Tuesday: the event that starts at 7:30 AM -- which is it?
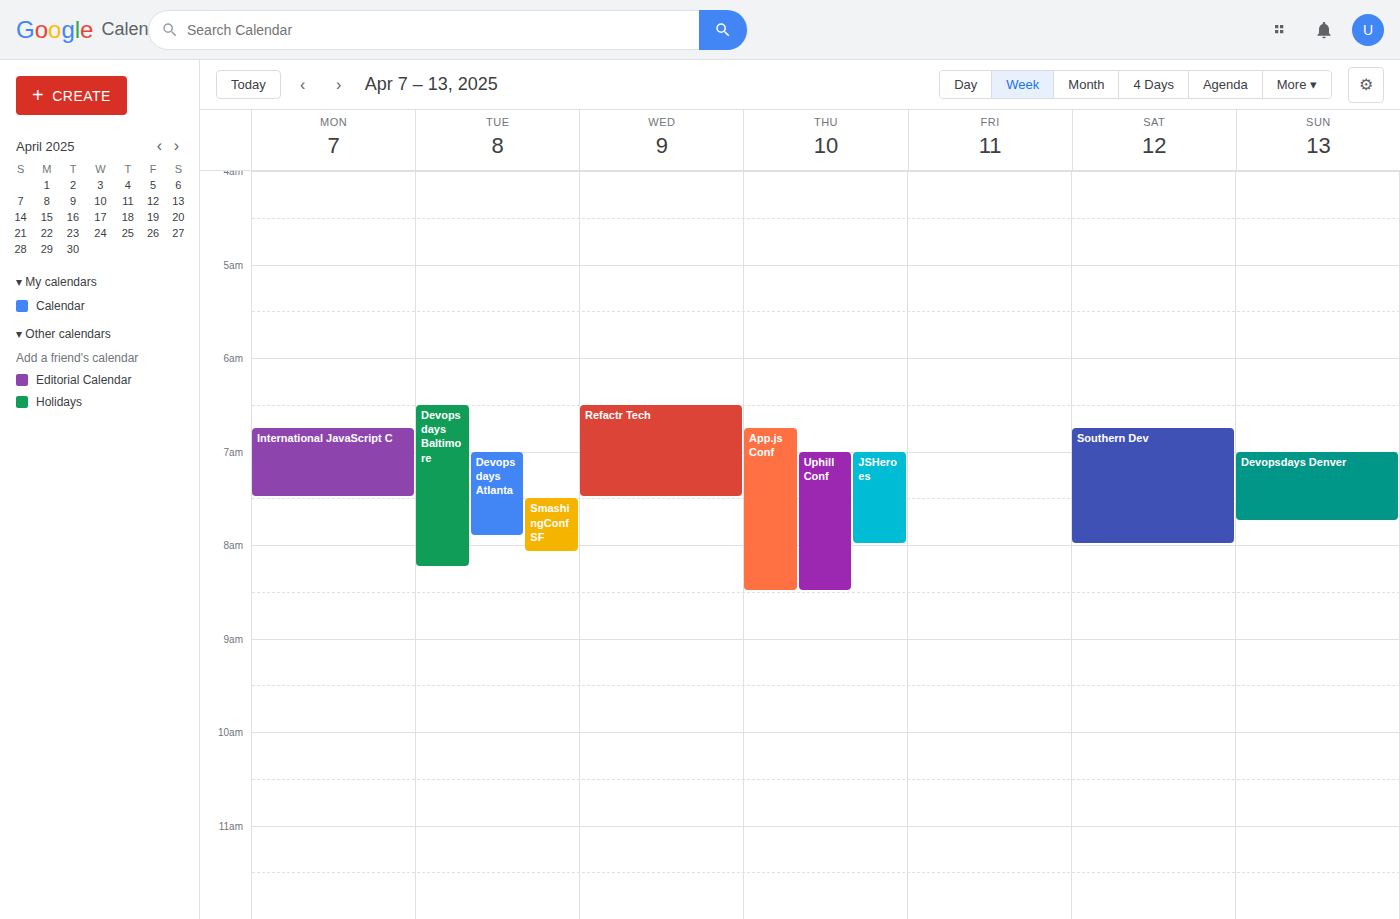
"SmashingConf SF"